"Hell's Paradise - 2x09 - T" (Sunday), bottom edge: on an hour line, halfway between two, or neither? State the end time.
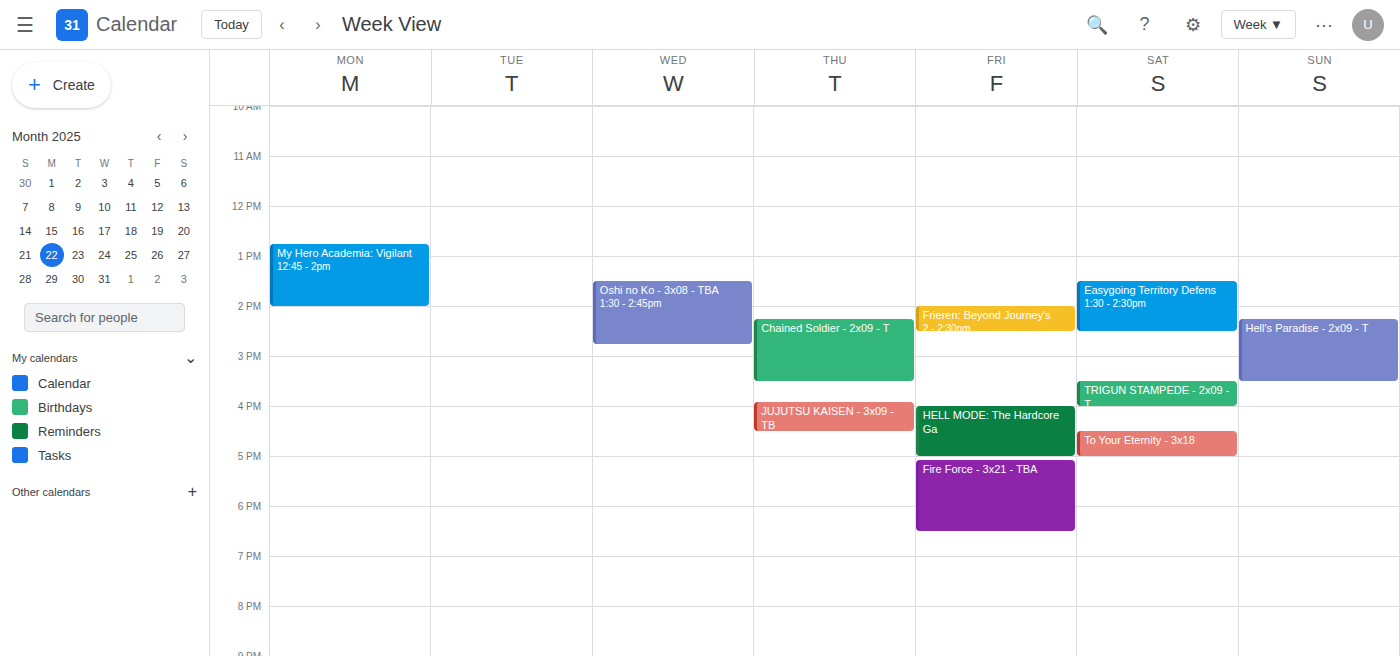
3:30 PM -- halfway between the 3 PM and 4 PM lines.